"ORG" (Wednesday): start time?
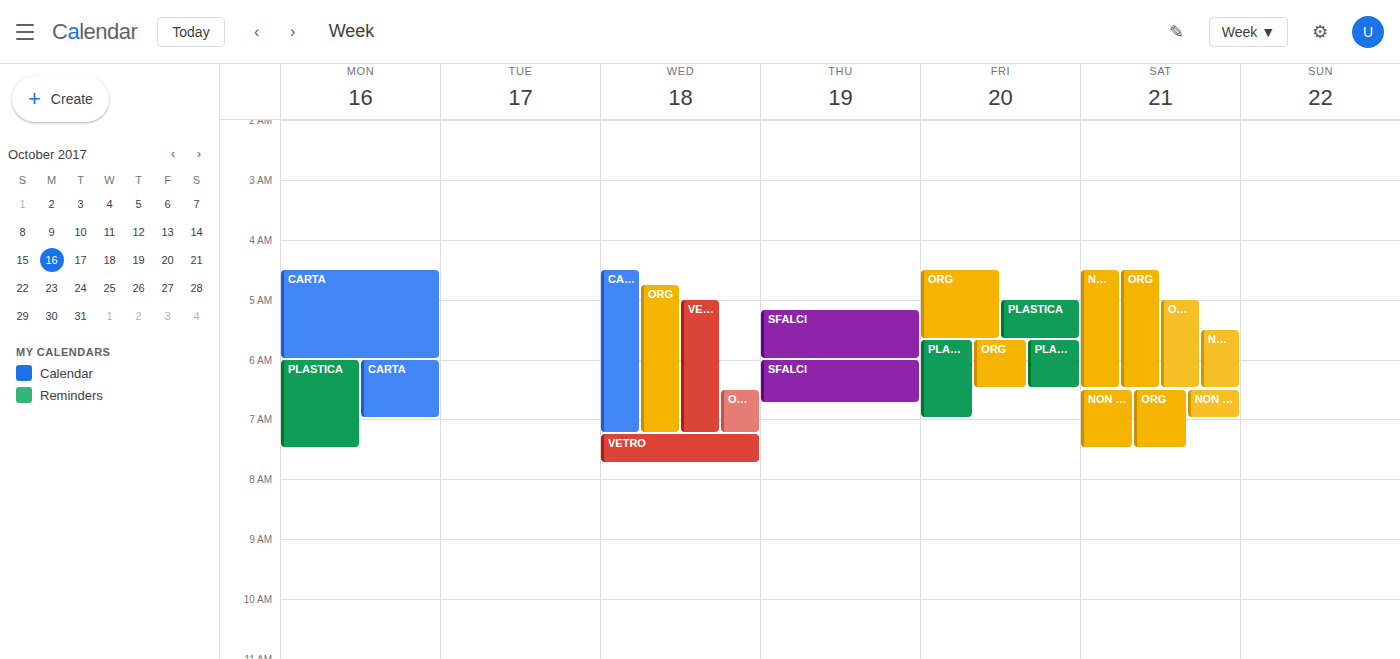
4:45 AM